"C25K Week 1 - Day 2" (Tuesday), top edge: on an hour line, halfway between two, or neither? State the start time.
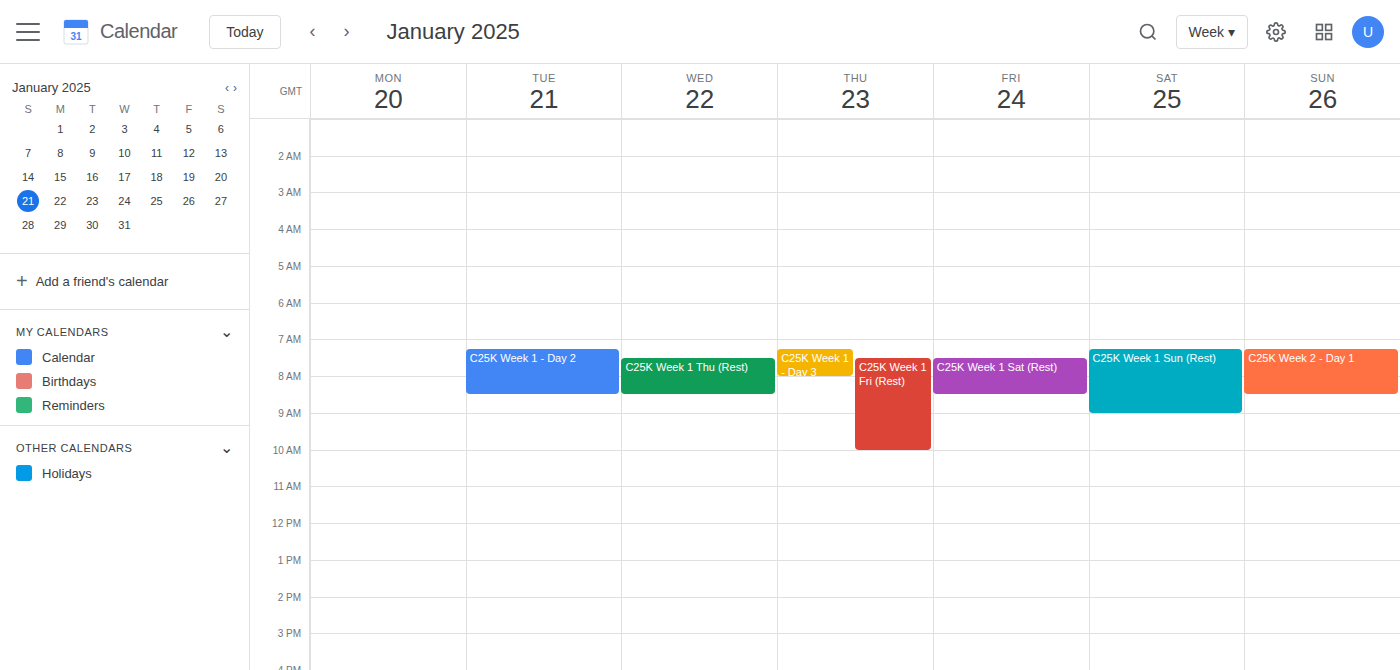
7:15 AM -- neither: a quarter of the way from the 7 AM line to the 8 AM line.